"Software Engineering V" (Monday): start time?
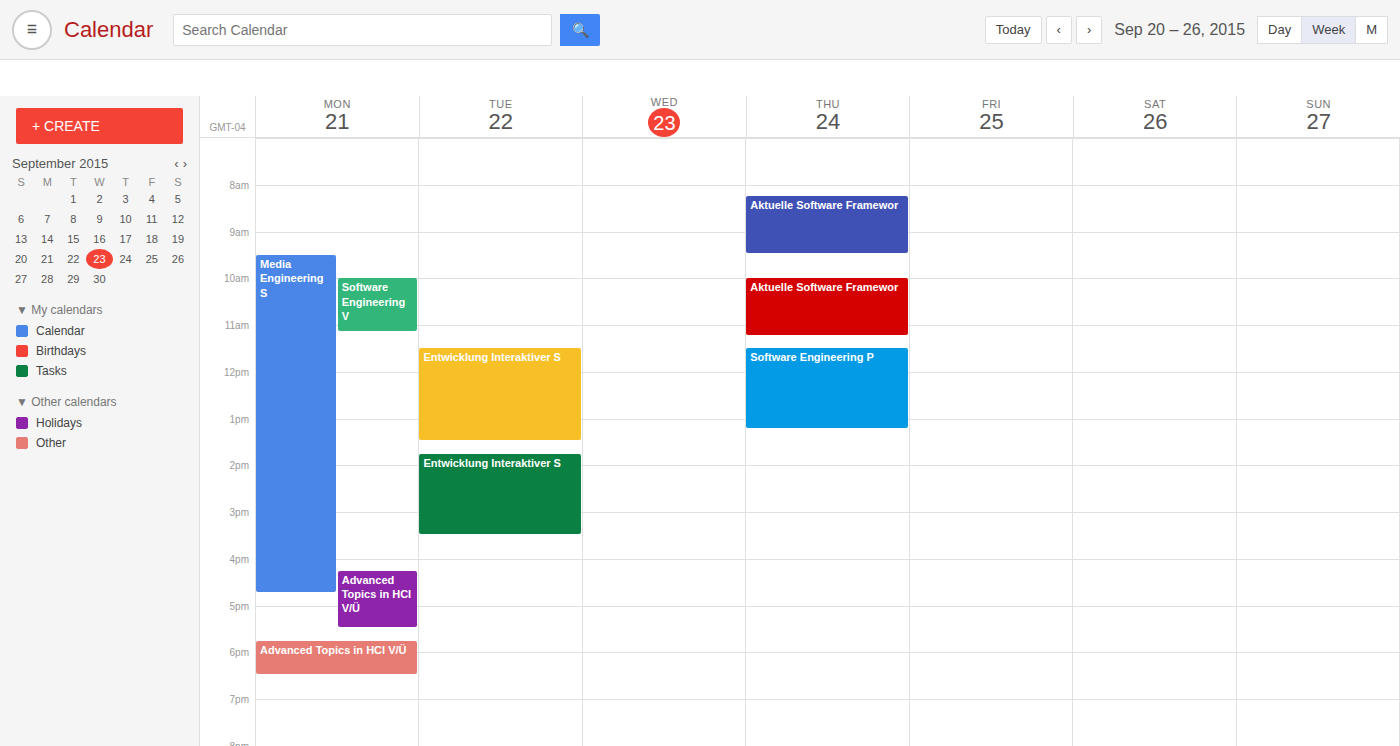
10:00 AM